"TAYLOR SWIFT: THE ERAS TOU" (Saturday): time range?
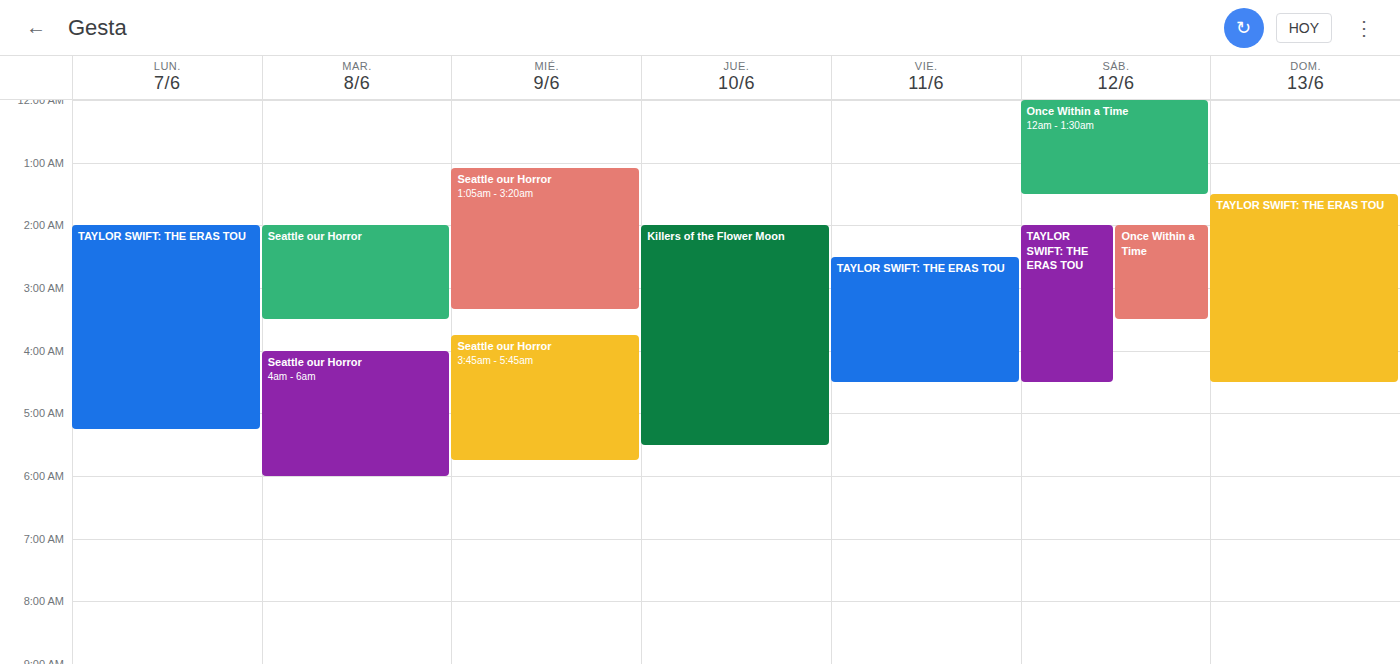
2:00 AM to 4:30 AM